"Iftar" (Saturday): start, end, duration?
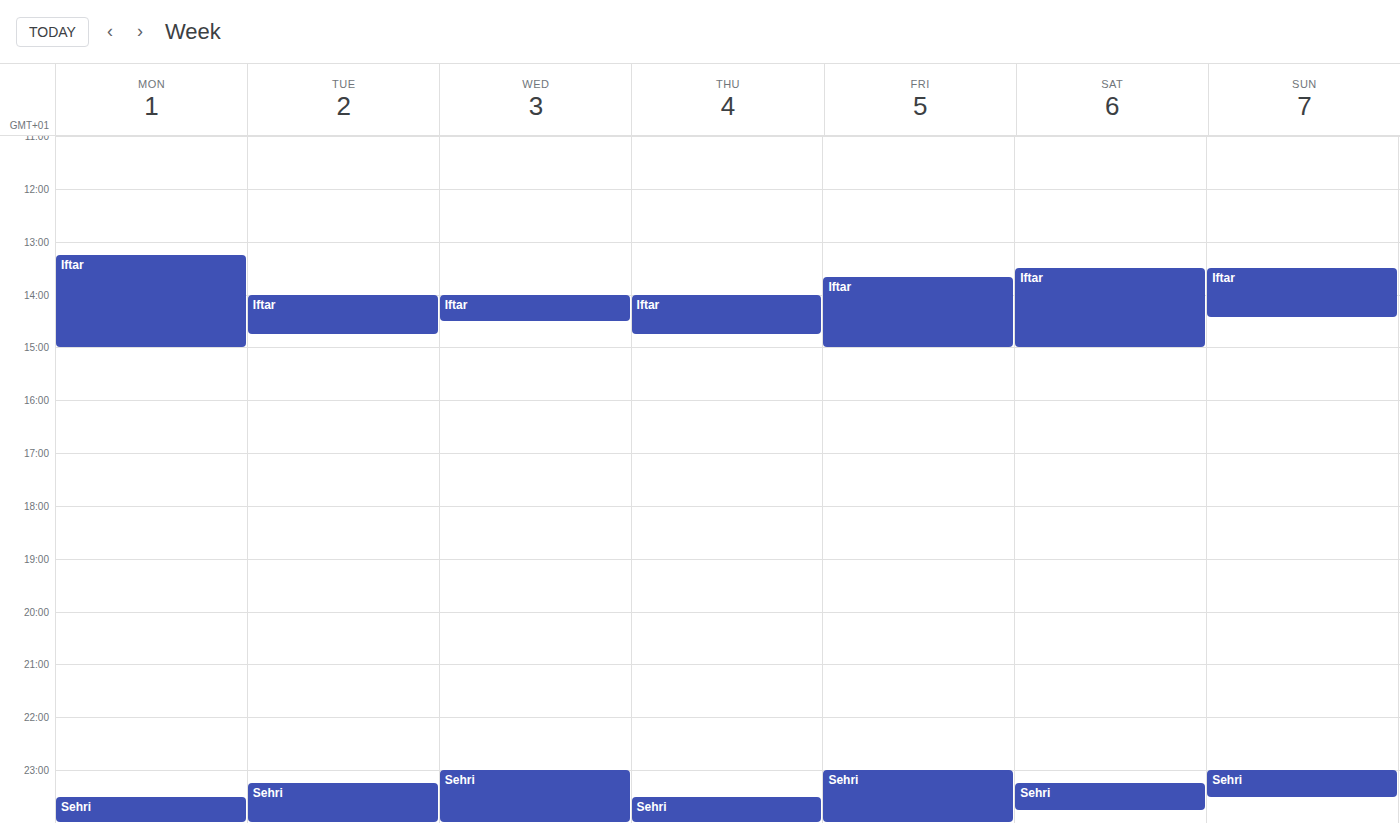
13:30 to 15:00, 1 hour 30 minutes